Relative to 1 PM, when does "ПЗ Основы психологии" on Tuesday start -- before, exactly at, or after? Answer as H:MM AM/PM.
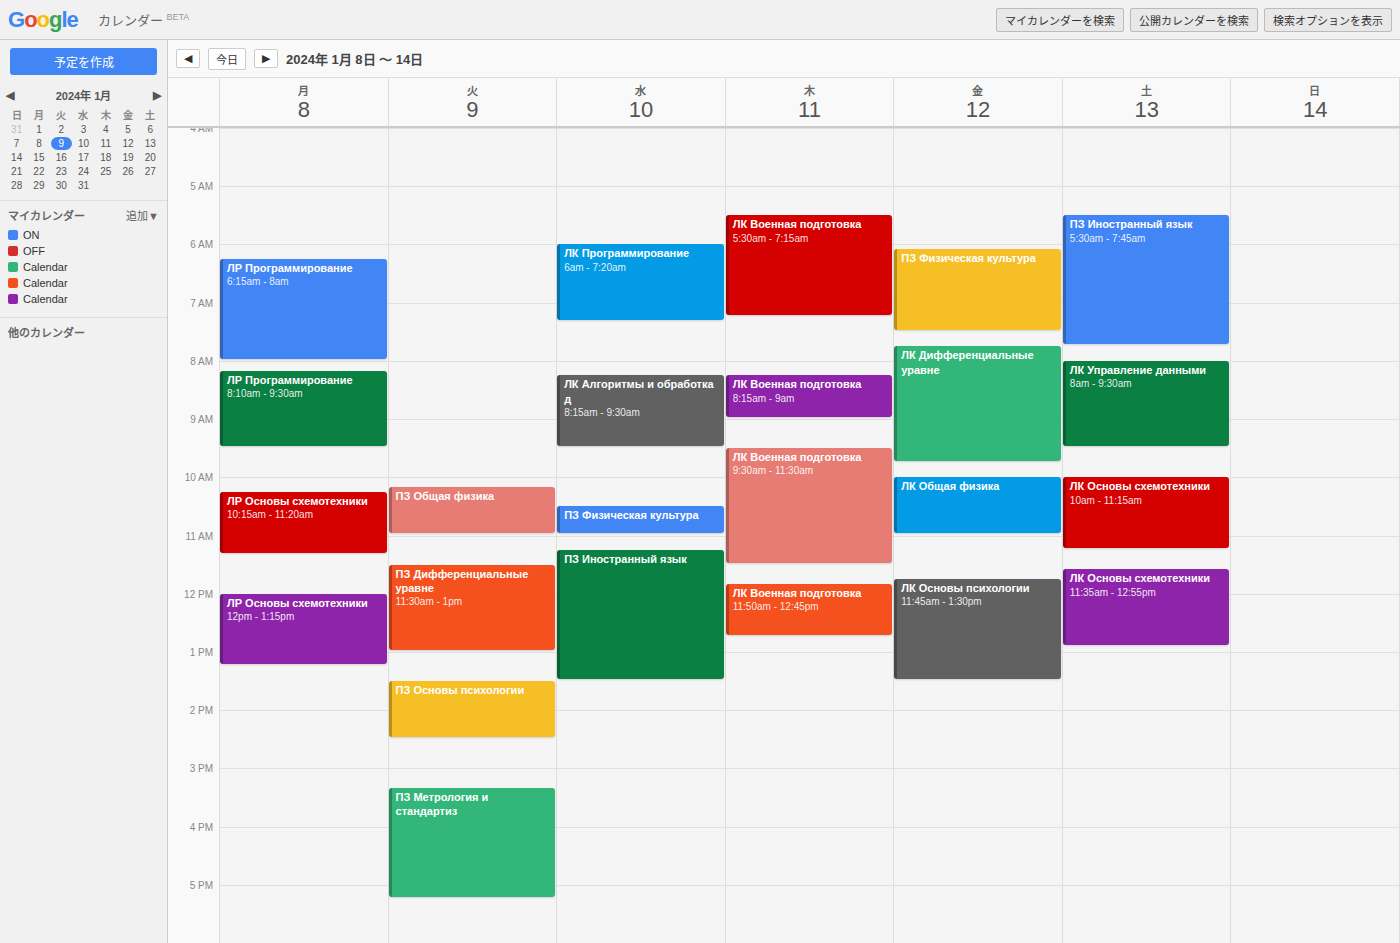
1:30 PM -- after 1 PM, 30 minutes below the 1 PM line.